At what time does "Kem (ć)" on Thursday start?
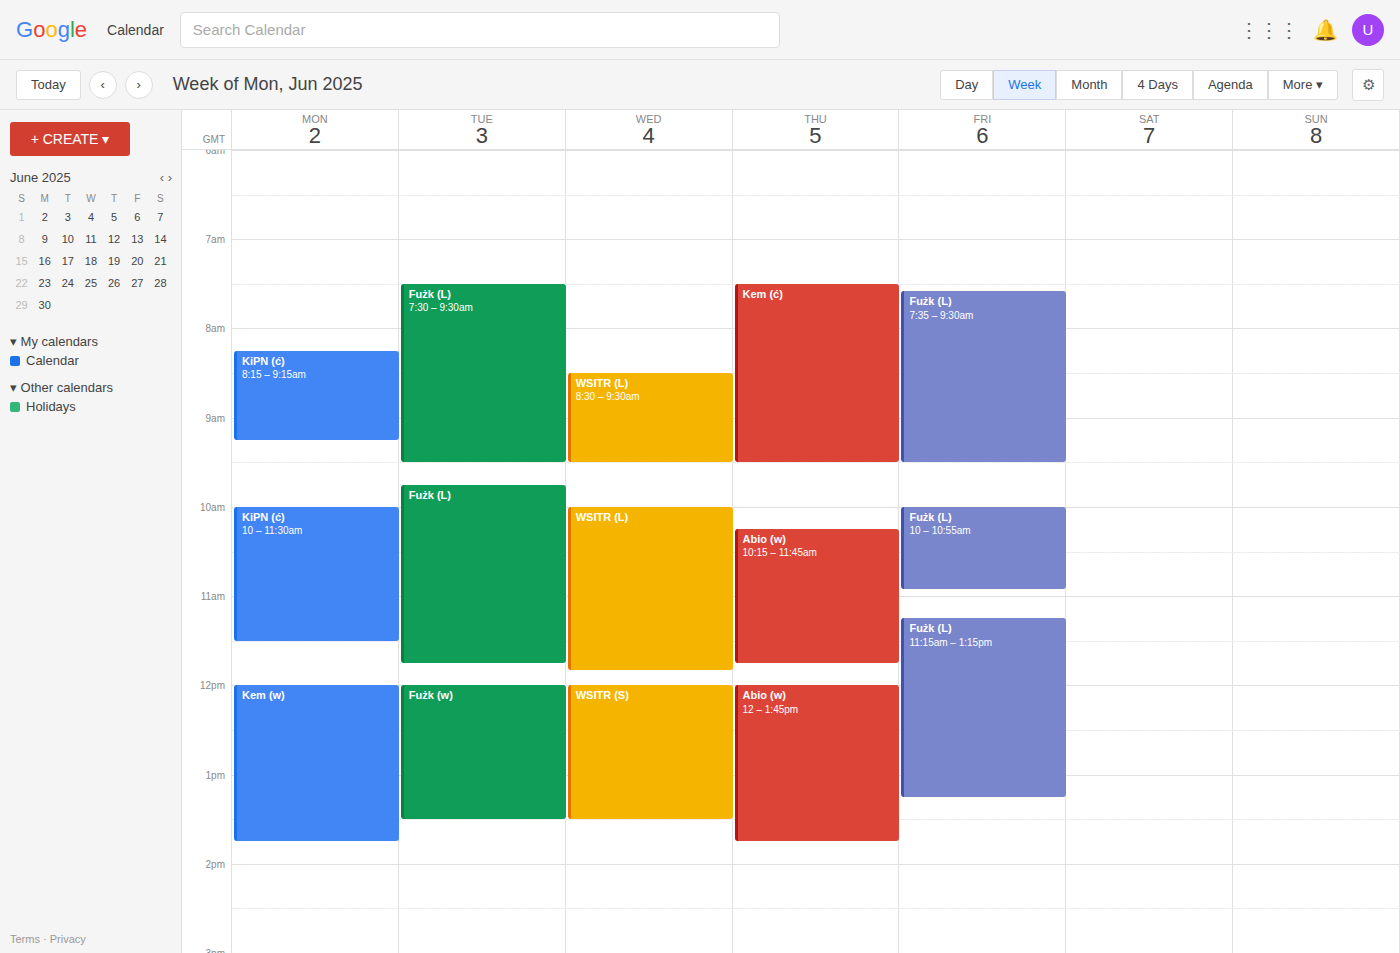
7:30 AM